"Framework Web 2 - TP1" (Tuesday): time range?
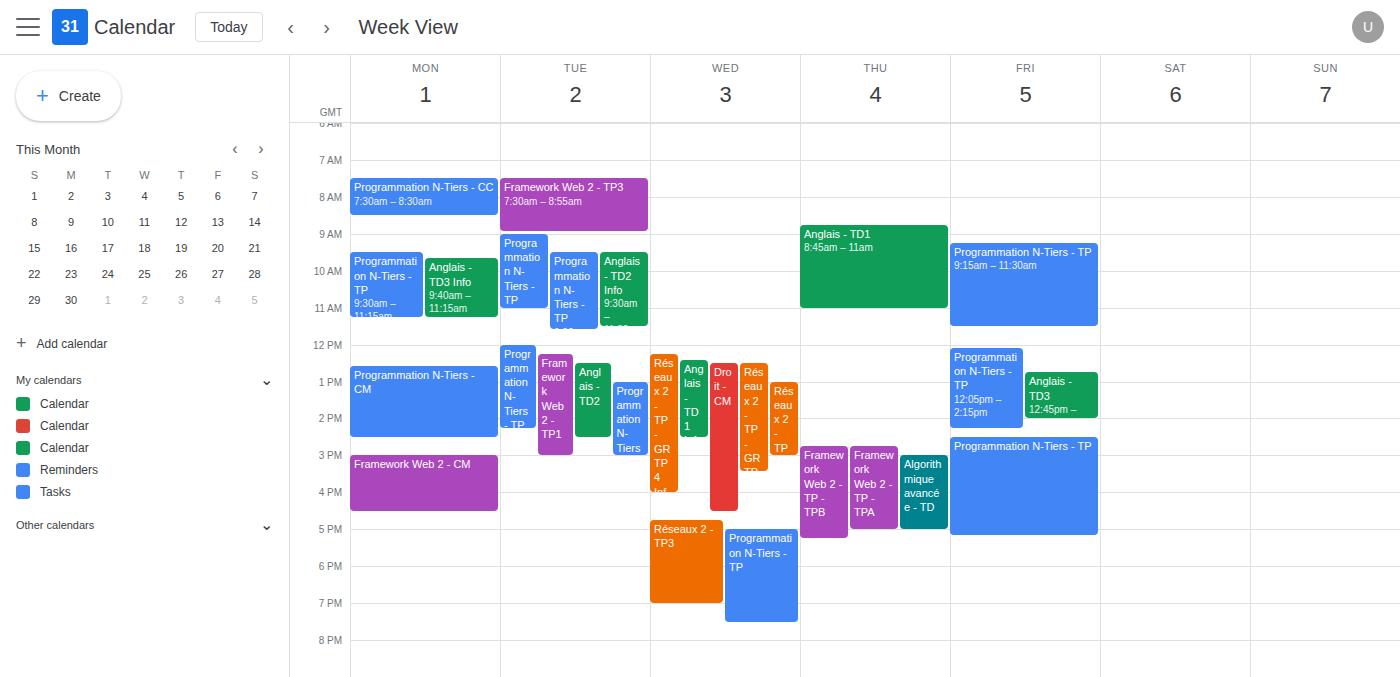
12:15 PM to 3:00 PM